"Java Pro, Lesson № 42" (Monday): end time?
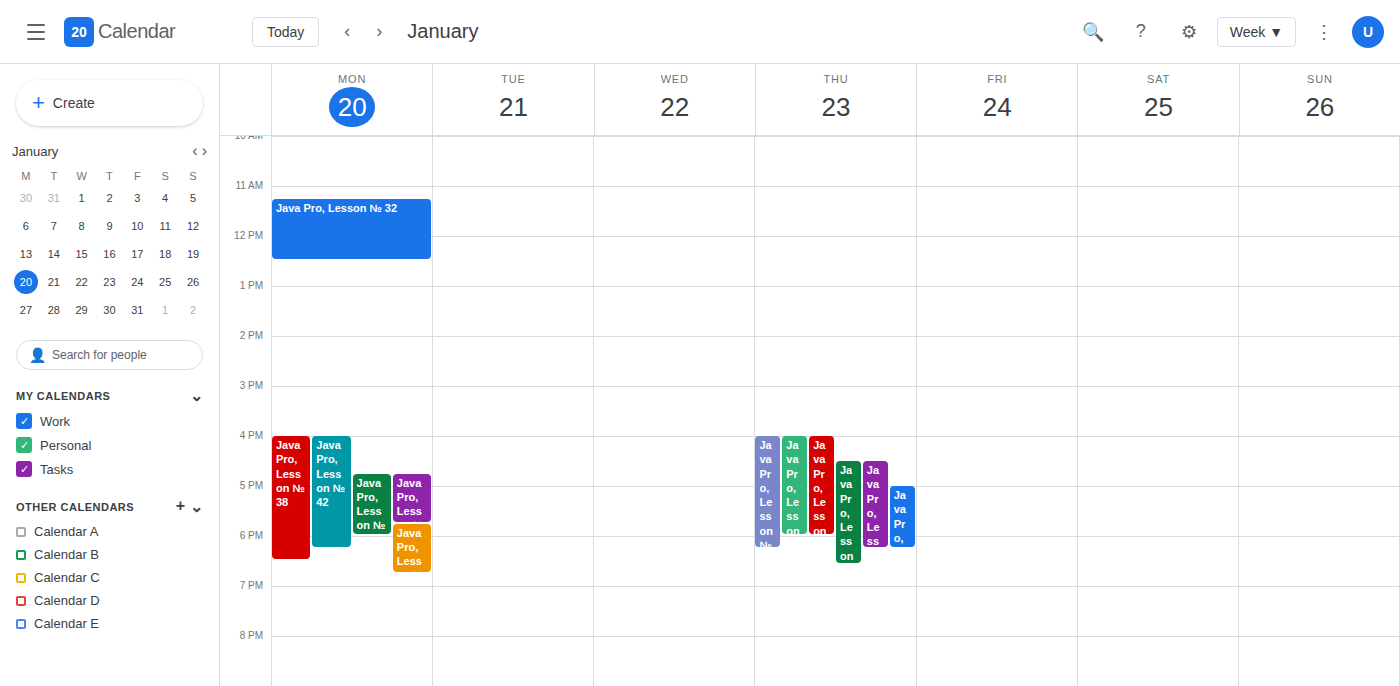
18:15